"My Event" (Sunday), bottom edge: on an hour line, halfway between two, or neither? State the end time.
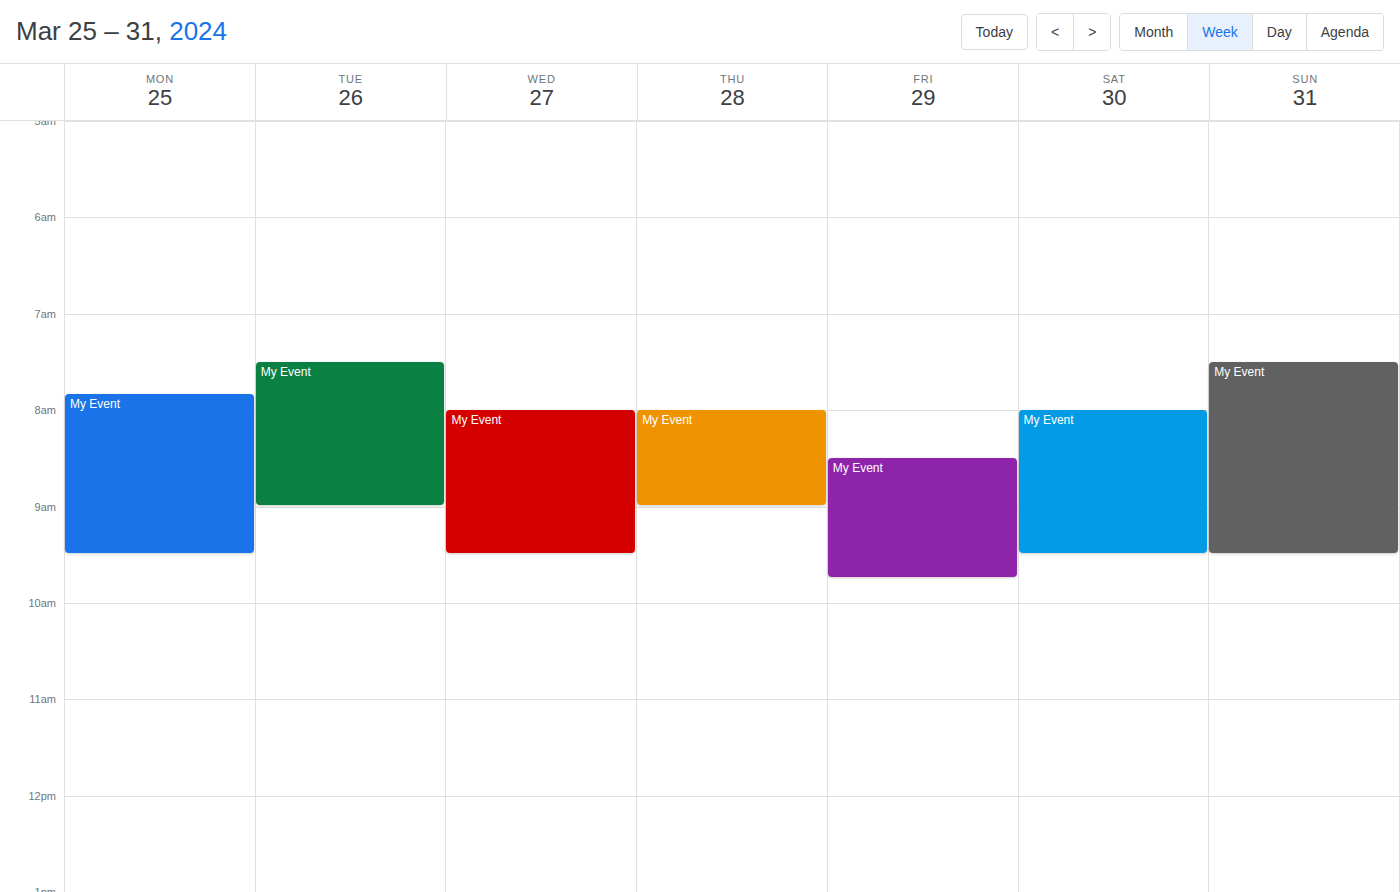
9:30 AM -- halfway between the 9 AM and 10 AM lines.